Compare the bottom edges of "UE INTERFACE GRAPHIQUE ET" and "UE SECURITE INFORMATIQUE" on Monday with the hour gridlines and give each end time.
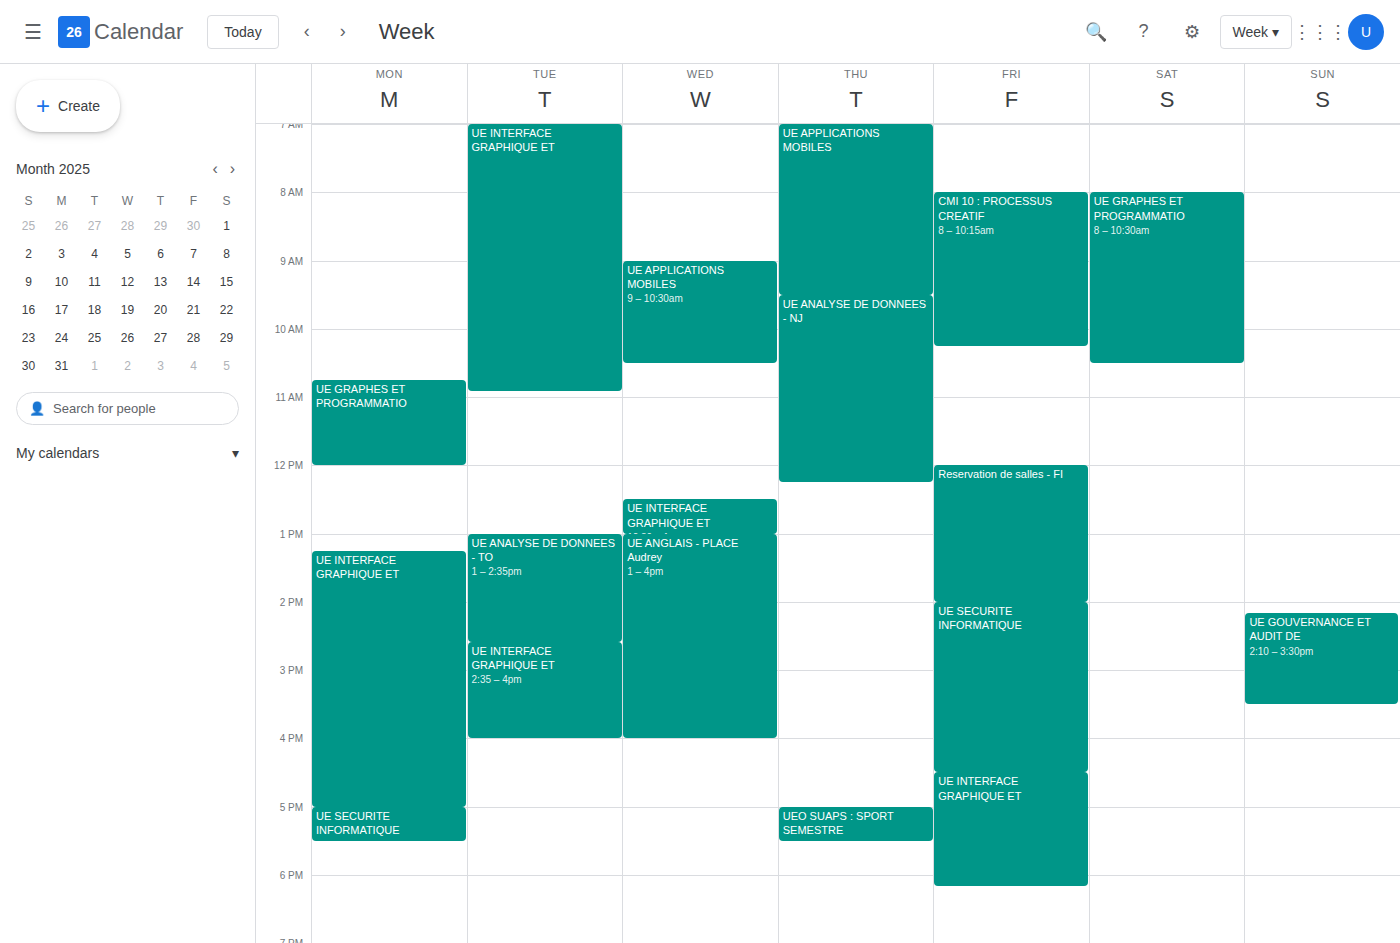
"UE INTERFACE GRAPHIQUE ET": 5:00 PM, exactly on the 5 PM line. "UE SECURITE INFORMATIQUE": 5:30 PM, halfway between the 5 PM and 6 PM lines.